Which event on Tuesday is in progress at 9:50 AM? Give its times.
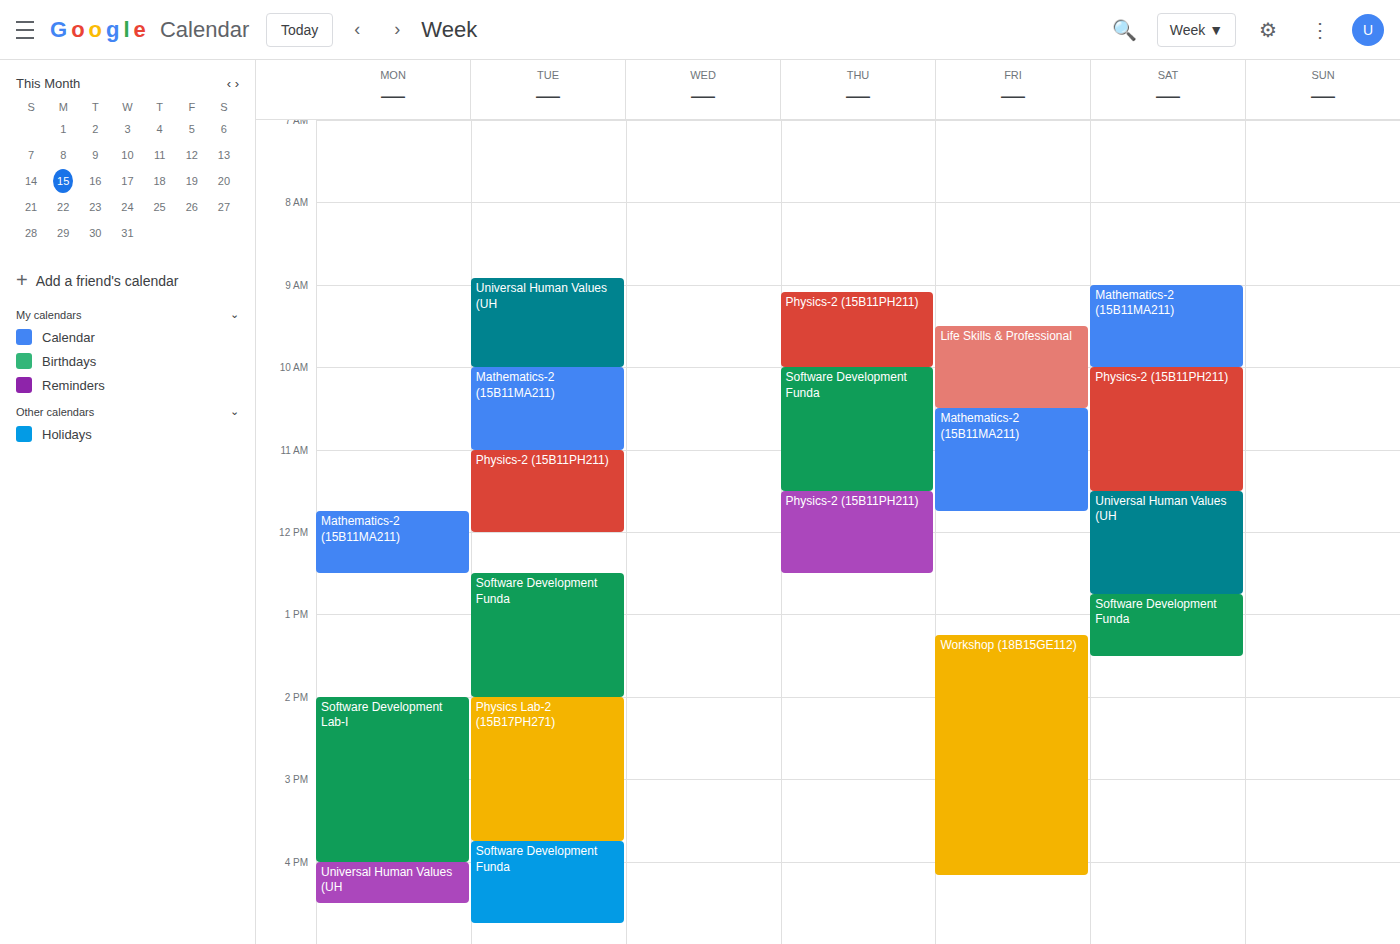
"Universal Human Values (UH", 8:55 AM to 10:00 AM